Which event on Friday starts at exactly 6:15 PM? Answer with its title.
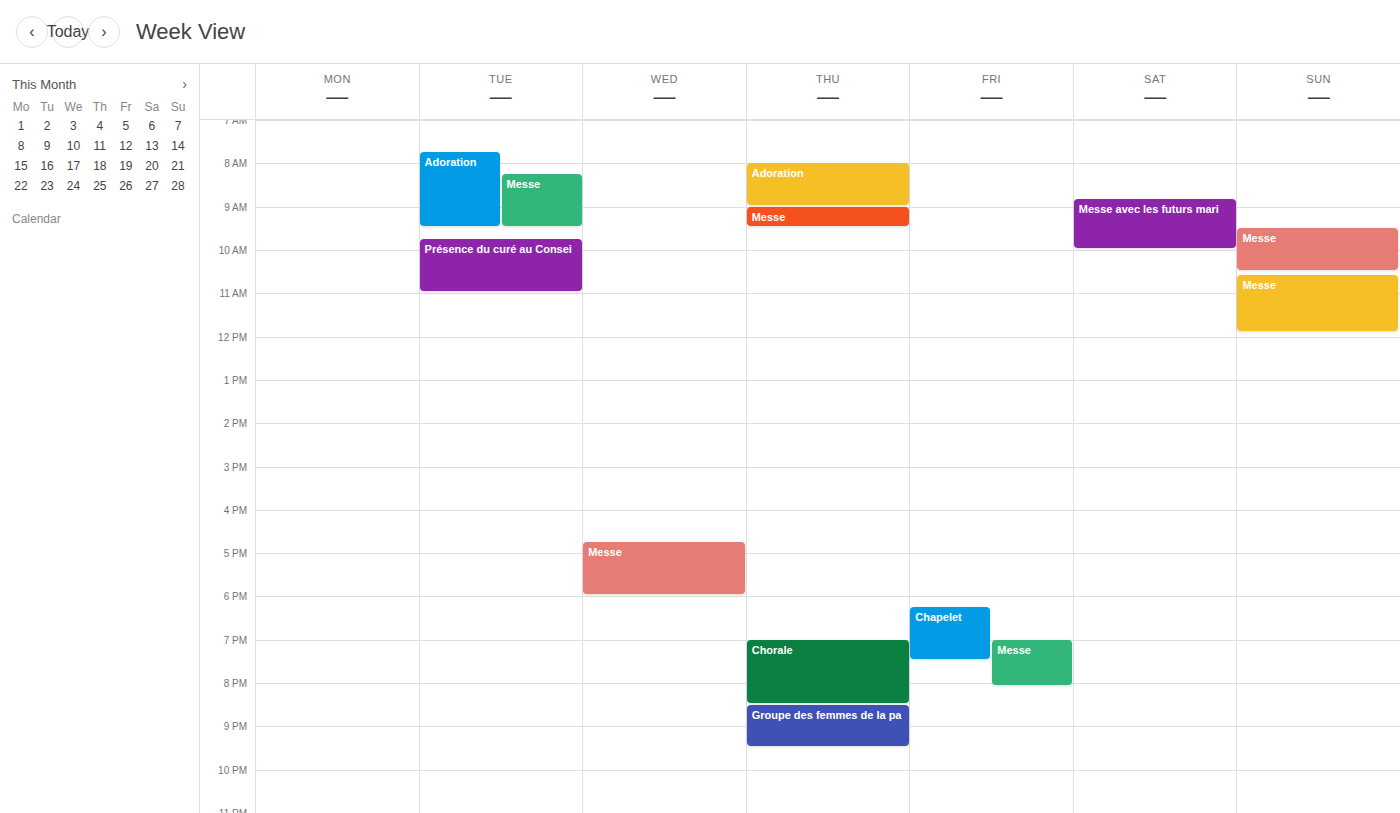
"Chapelet"